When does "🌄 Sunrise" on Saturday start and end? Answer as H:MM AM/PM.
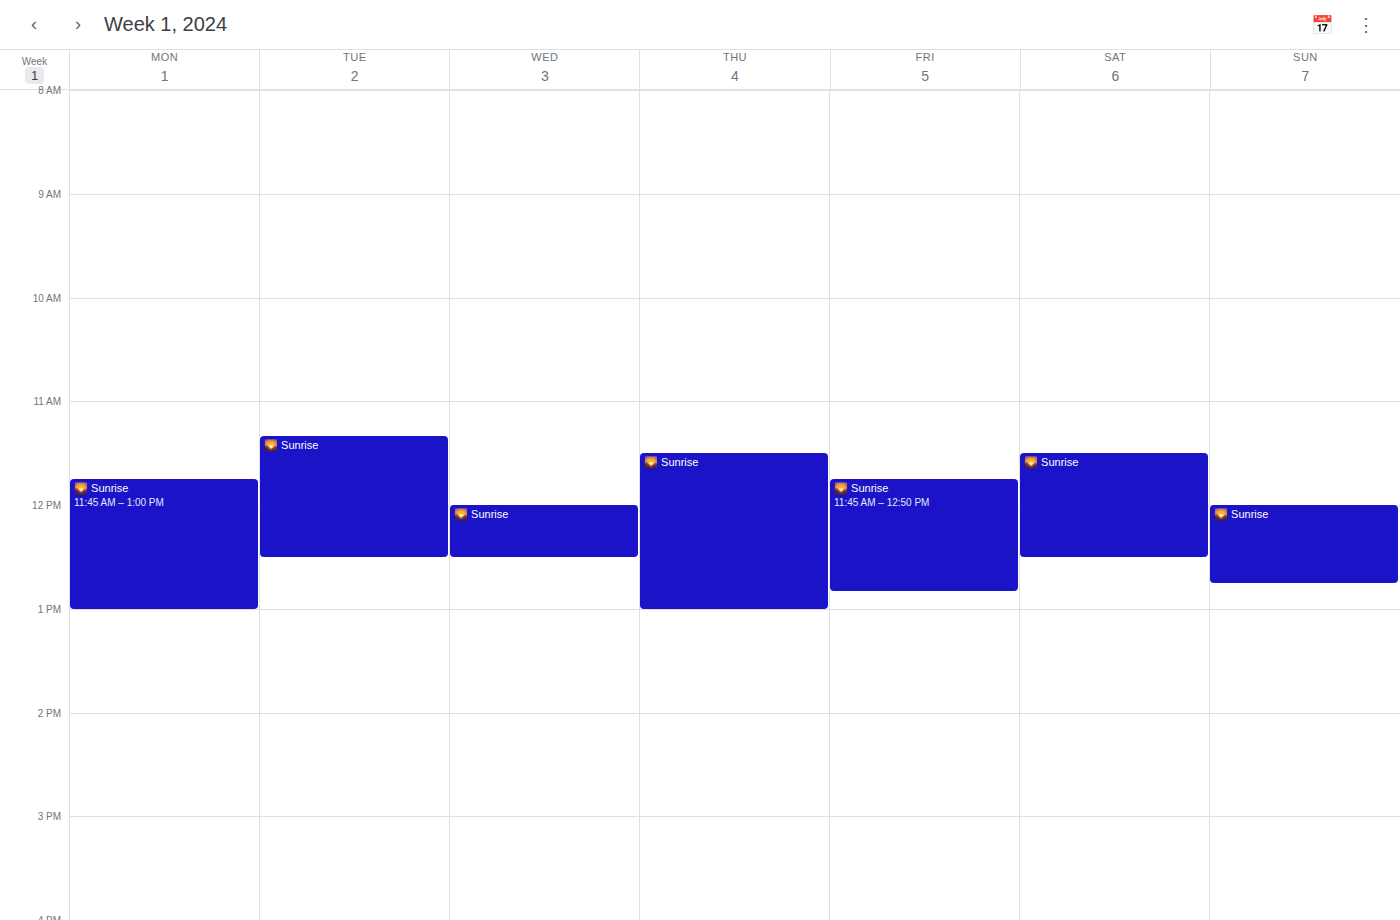
11:30 AM to 12:30 PM